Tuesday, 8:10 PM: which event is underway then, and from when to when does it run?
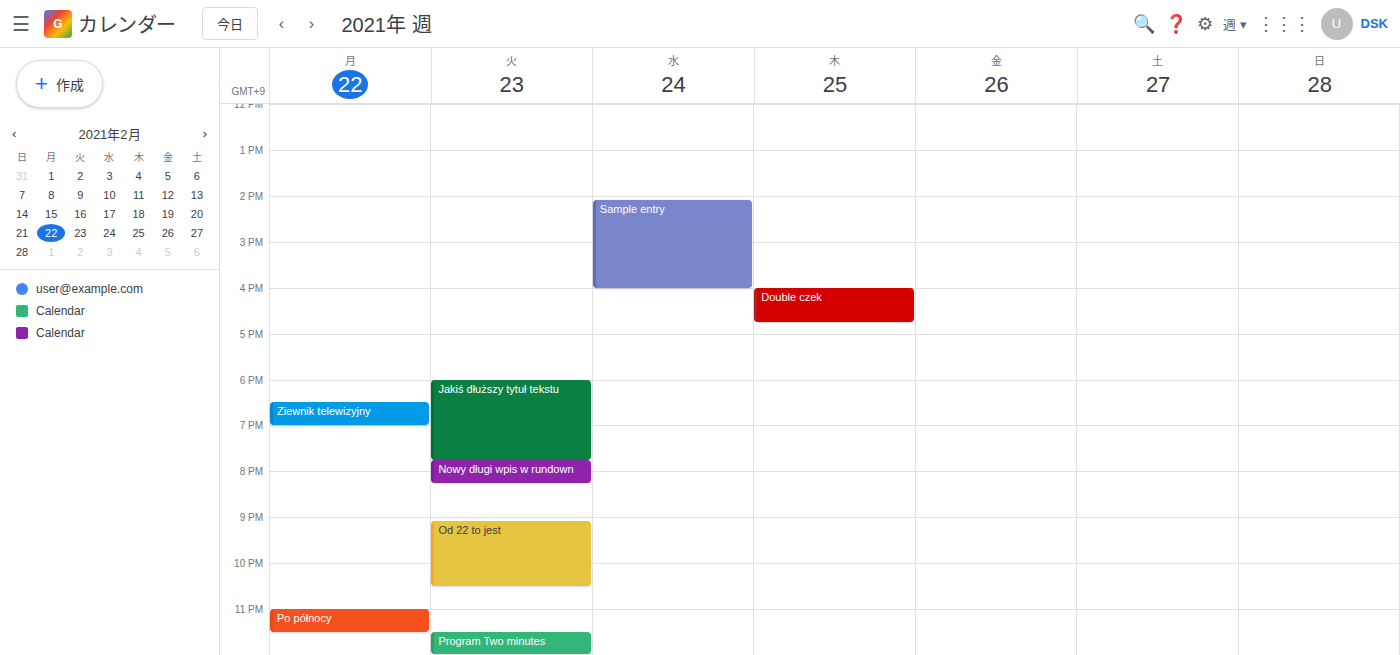
"Nowy długi wpis w rundown", 7:45 PM to 8:15 PM